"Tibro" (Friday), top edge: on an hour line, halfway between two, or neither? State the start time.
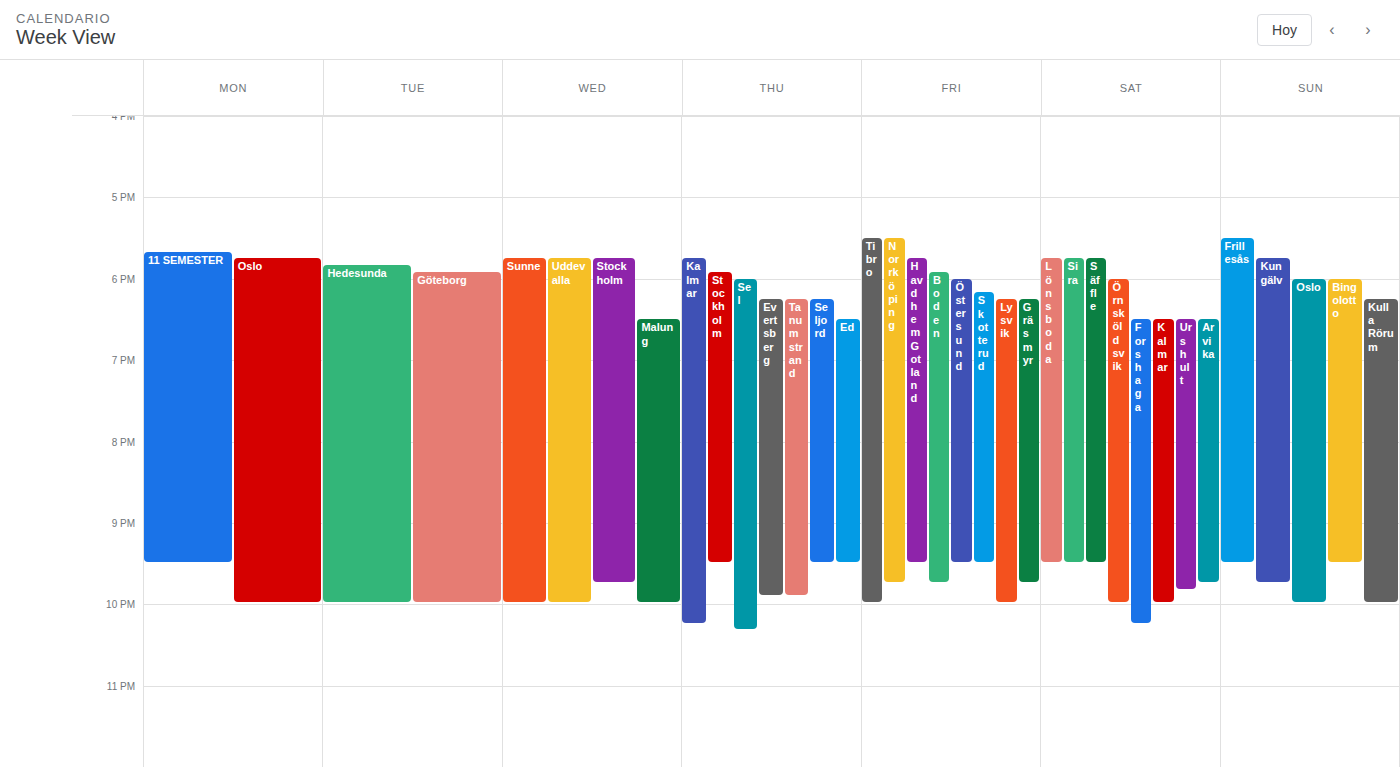
5:30 PM -- halfway between the 5 PM and 6 PM lines.